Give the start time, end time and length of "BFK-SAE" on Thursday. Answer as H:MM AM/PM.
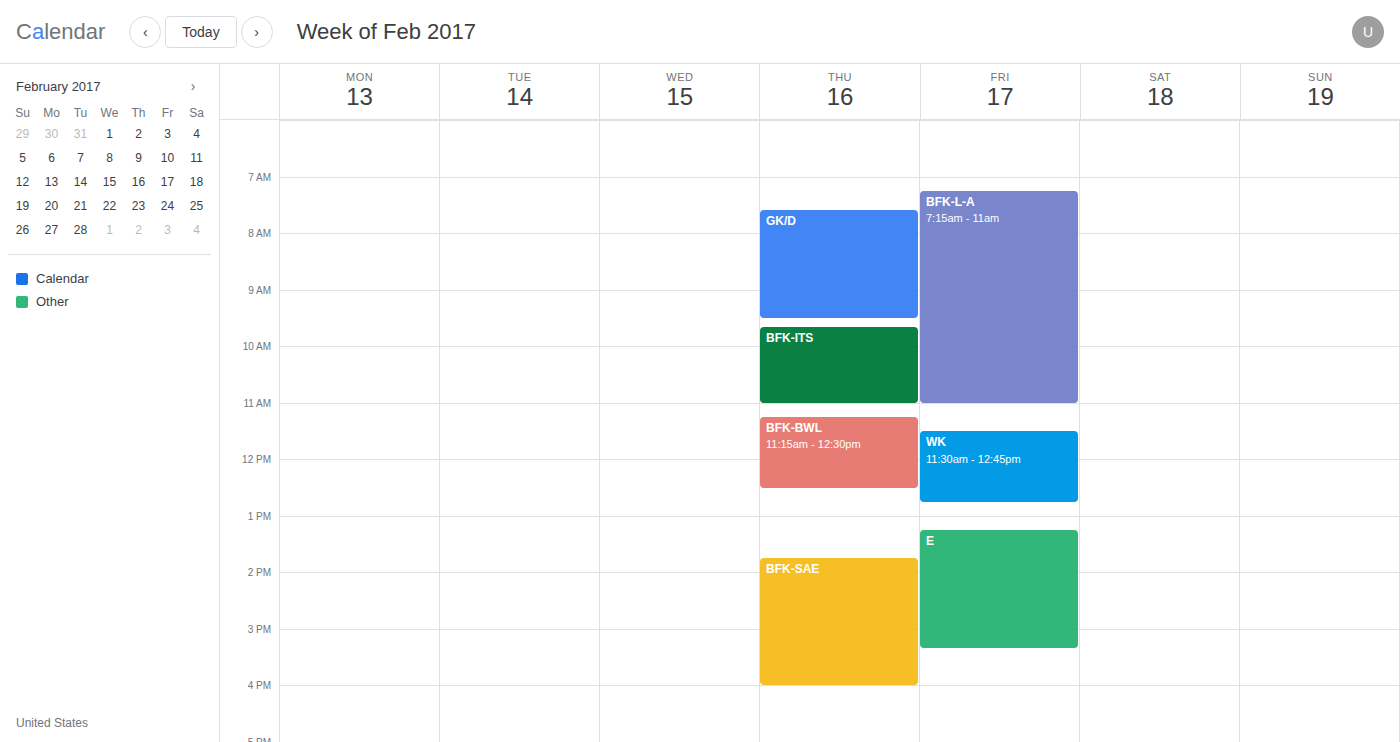
1:45 PM to 4:00 PM, 2 hours 15 minutes